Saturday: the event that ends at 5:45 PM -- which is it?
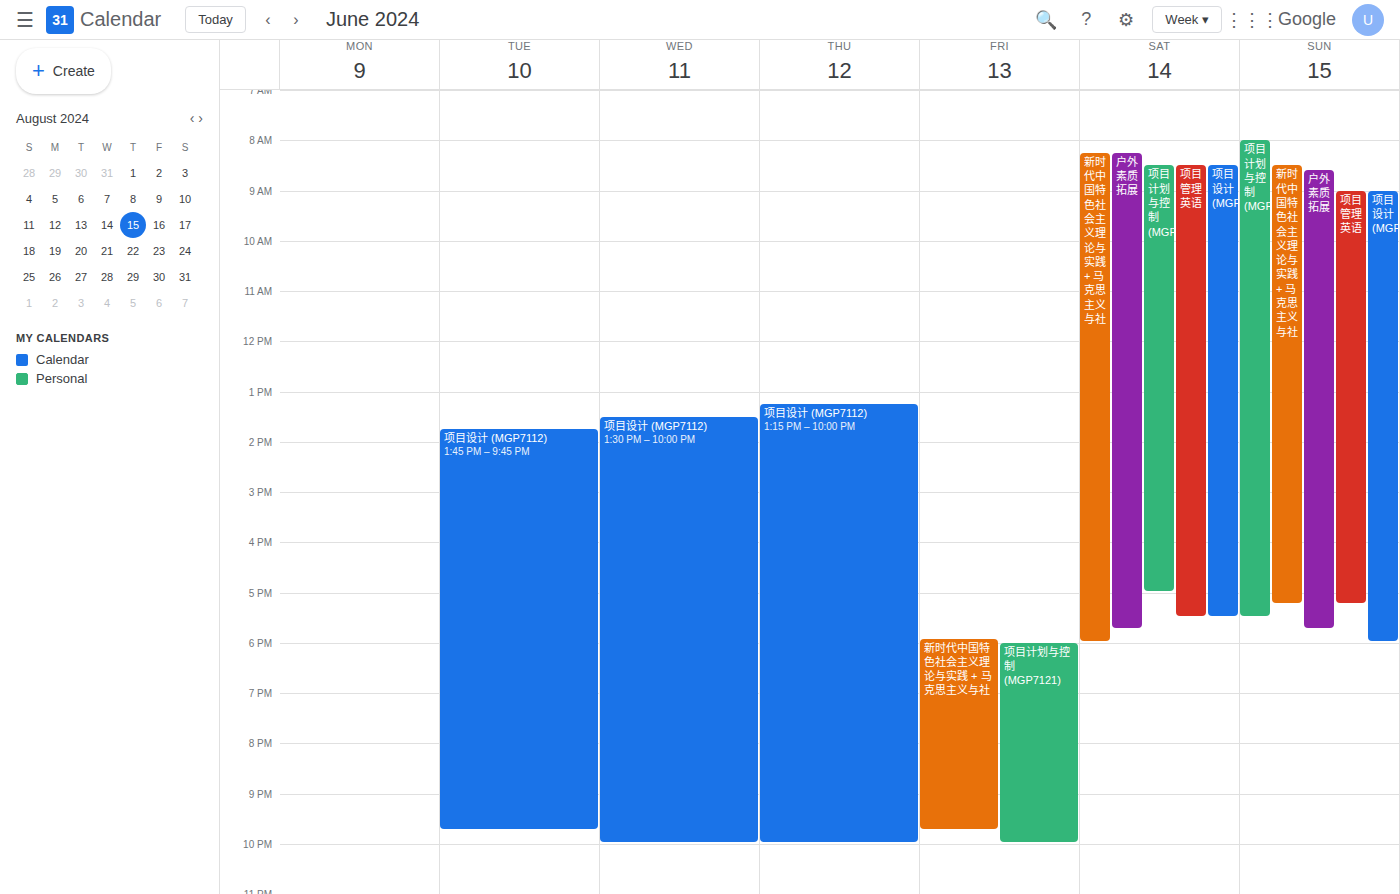
"户外素质拓展"